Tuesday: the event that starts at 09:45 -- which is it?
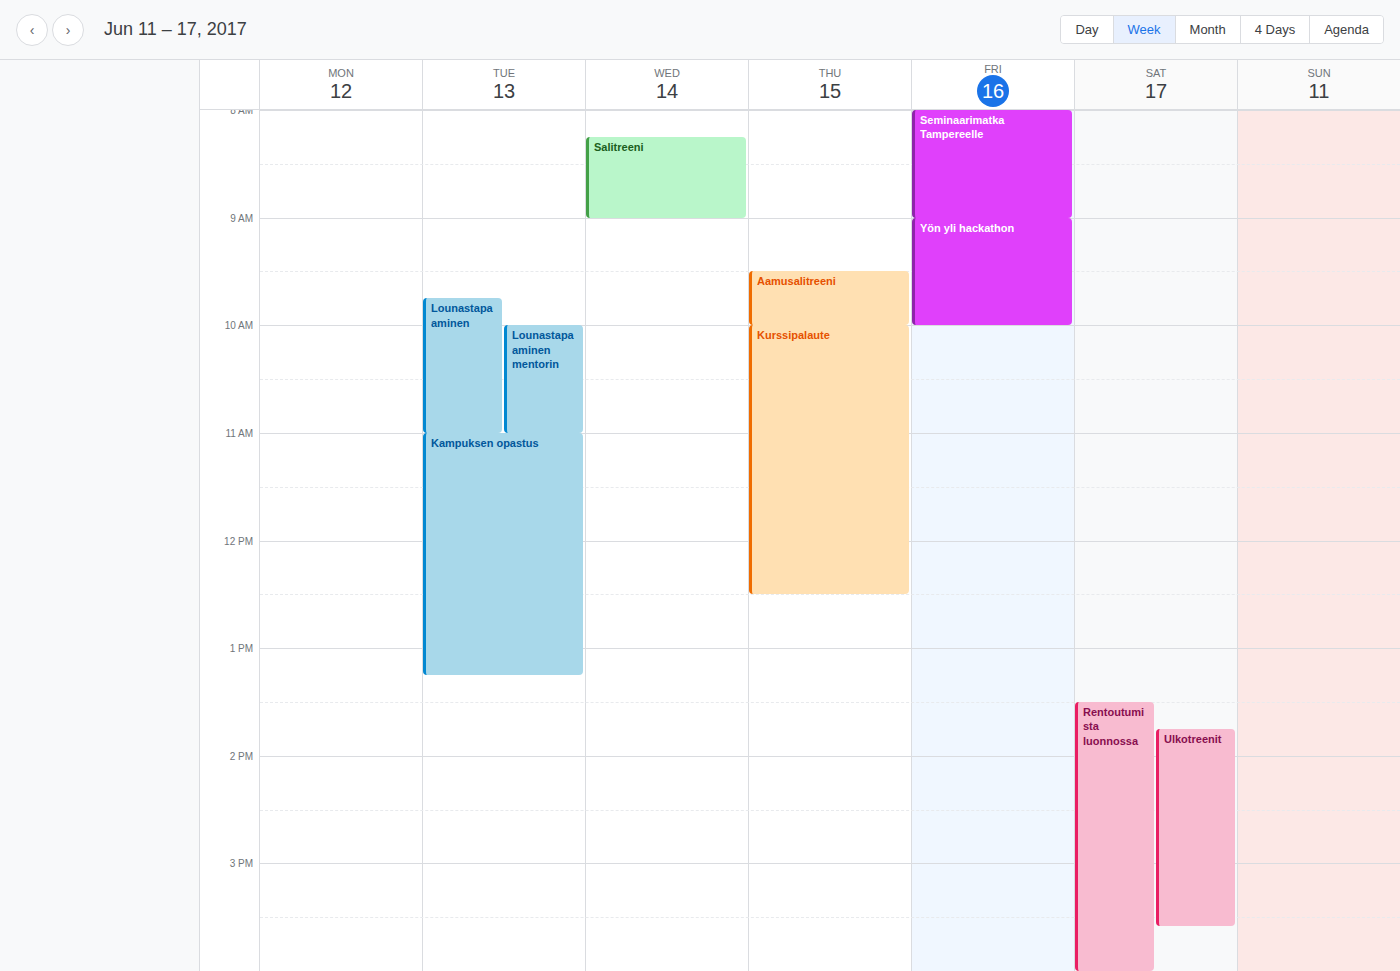
"Lounastapaaminen"